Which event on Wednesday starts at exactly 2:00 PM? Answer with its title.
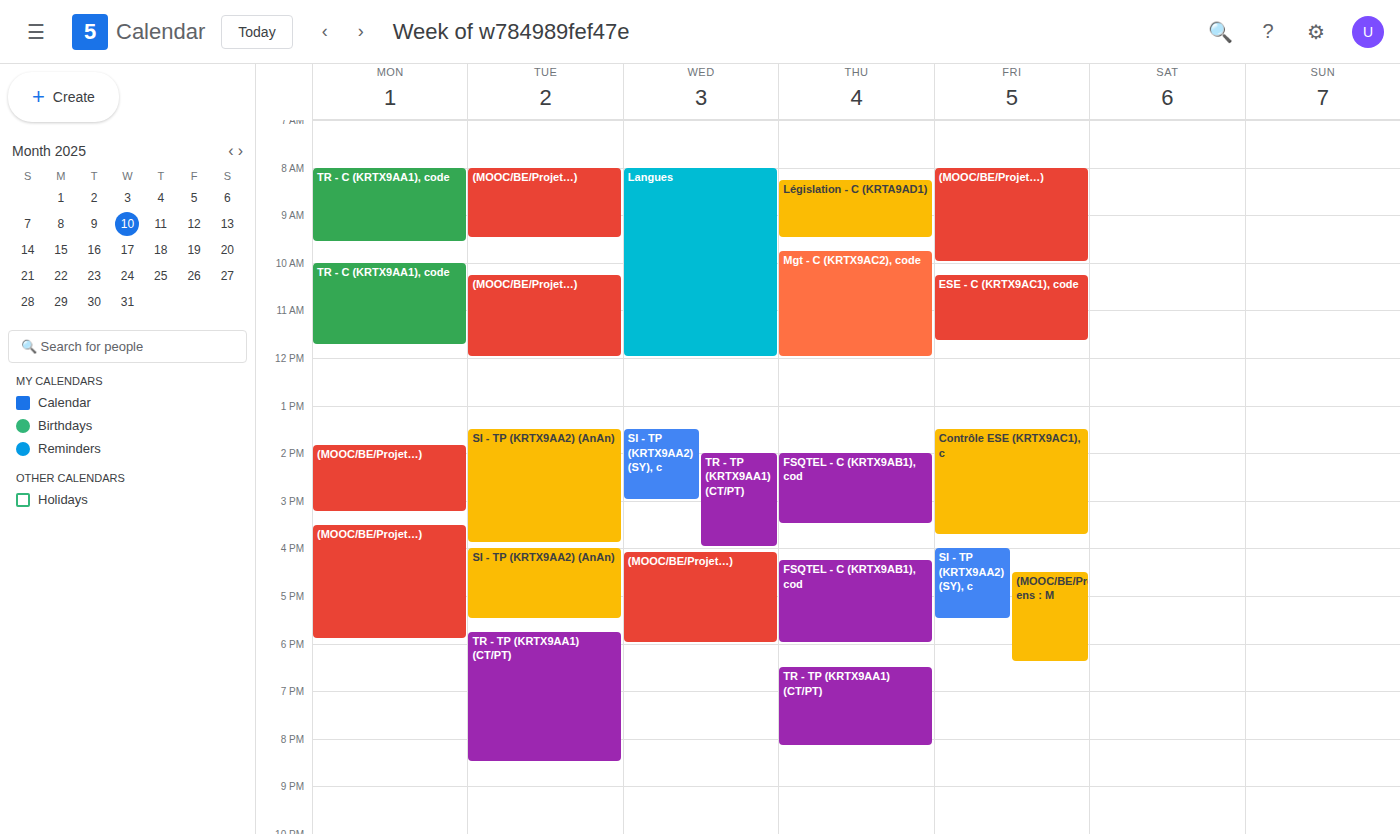
"TR - TP (KRTX9AA1) (CT/PT)"